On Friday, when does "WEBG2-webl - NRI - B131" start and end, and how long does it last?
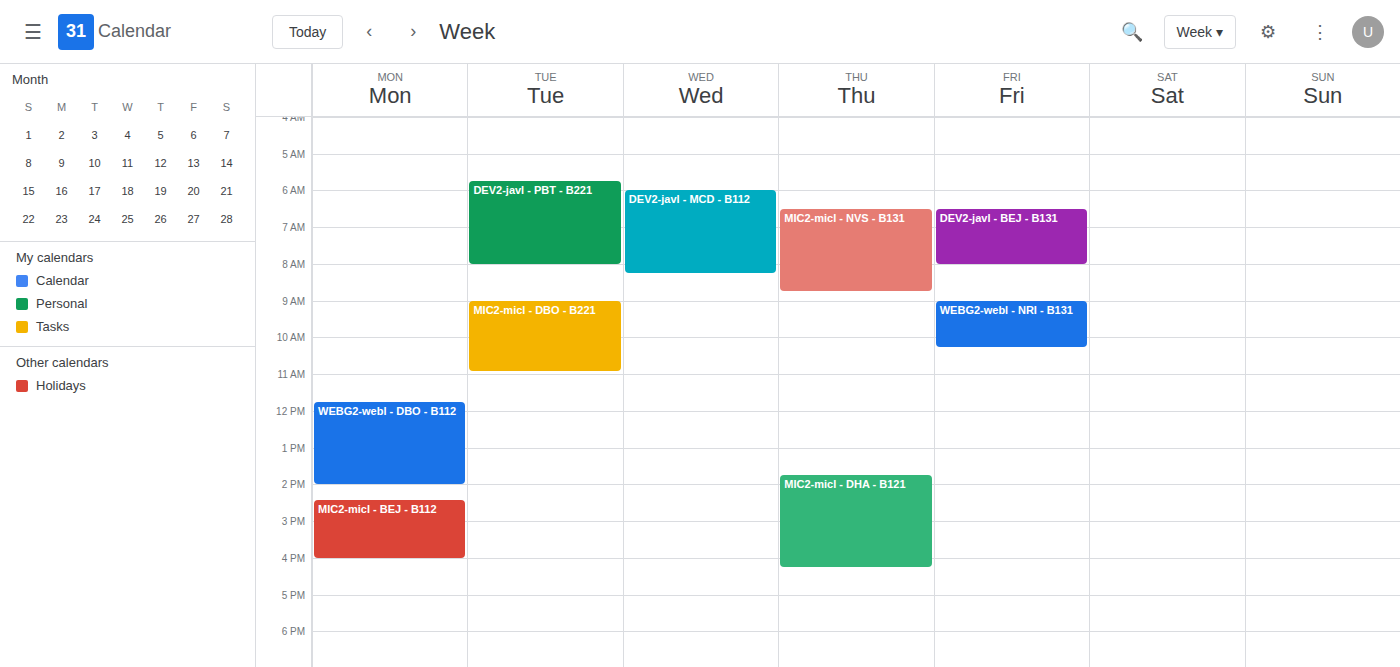
9:00 AM to 10:15 AM, 1 hour 15 minutes